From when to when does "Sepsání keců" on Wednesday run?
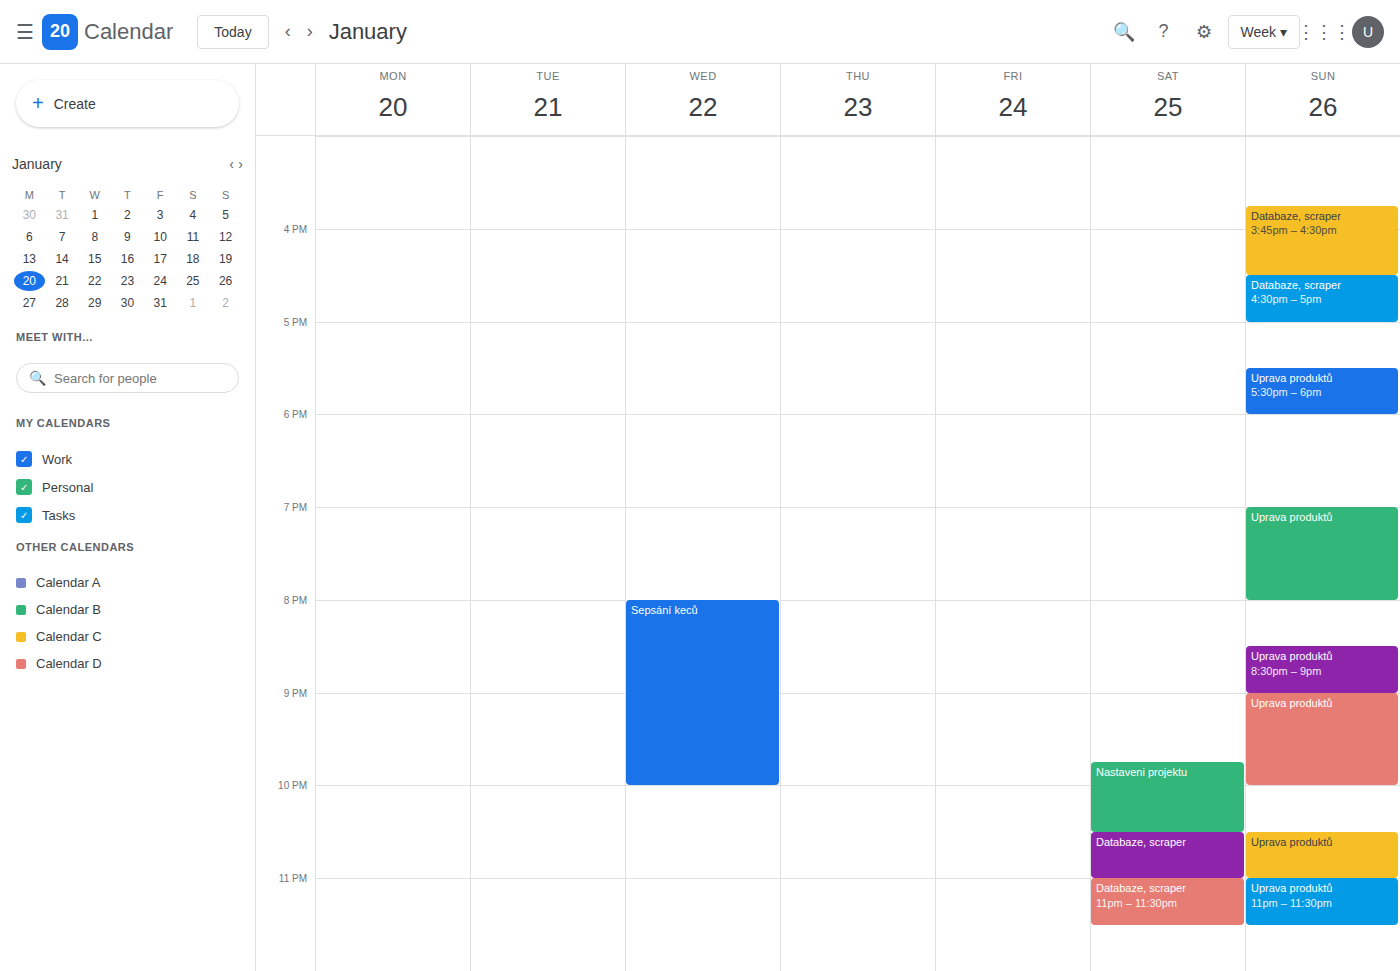
8:00 PM to 10:00 PM